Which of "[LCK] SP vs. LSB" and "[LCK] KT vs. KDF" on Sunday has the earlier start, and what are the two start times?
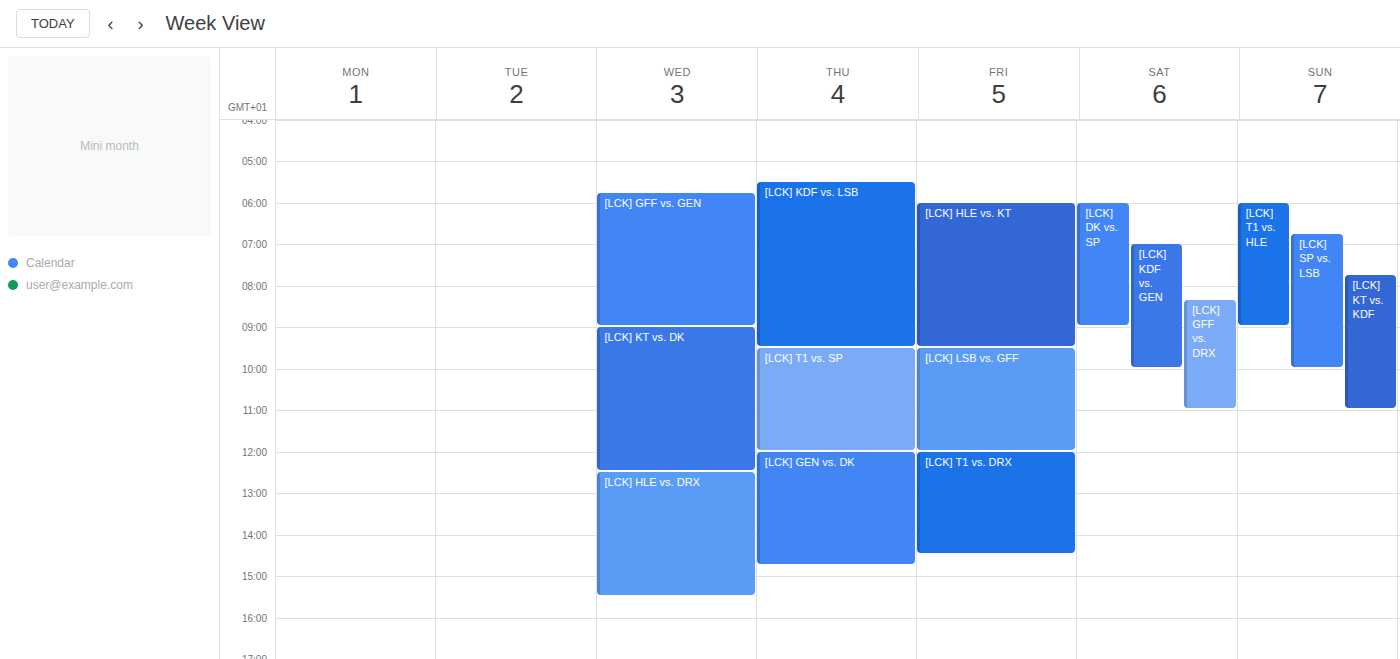
"[LCK] SP vs. LSB" 6:45 AM; "[LCK] KT vs. KDF" 7:45 AM.